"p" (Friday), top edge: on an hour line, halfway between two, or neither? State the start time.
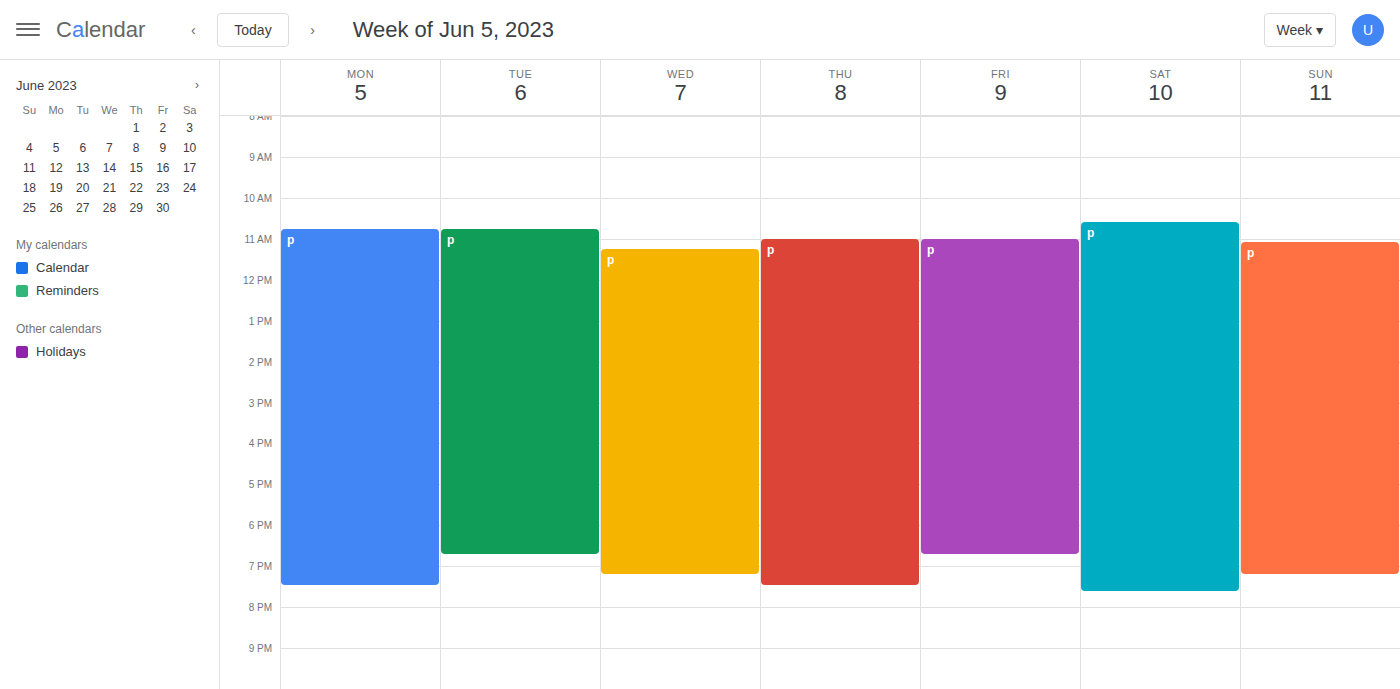
11:00 AM -- exactly on the 11 AM line.